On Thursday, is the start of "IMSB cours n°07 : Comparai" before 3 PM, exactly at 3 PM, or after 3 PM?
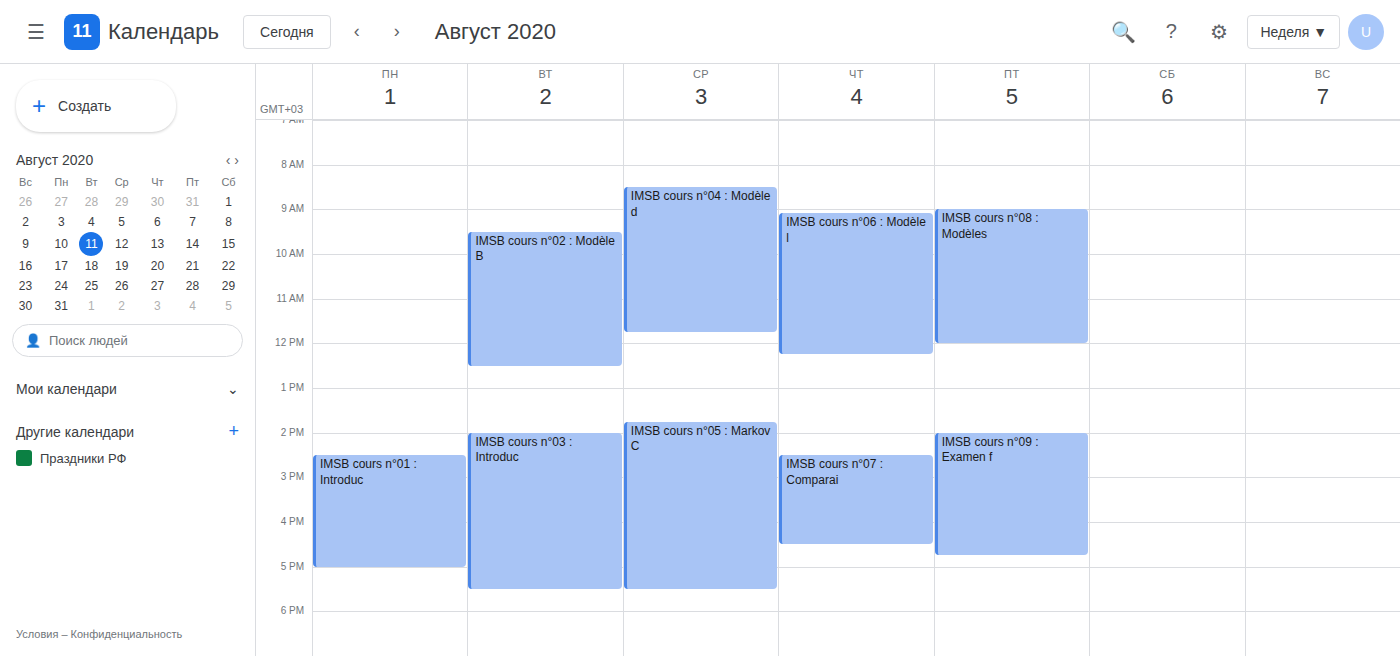
2:30 PM -- before 3 PM, 30 minutes above the 3 PM line.